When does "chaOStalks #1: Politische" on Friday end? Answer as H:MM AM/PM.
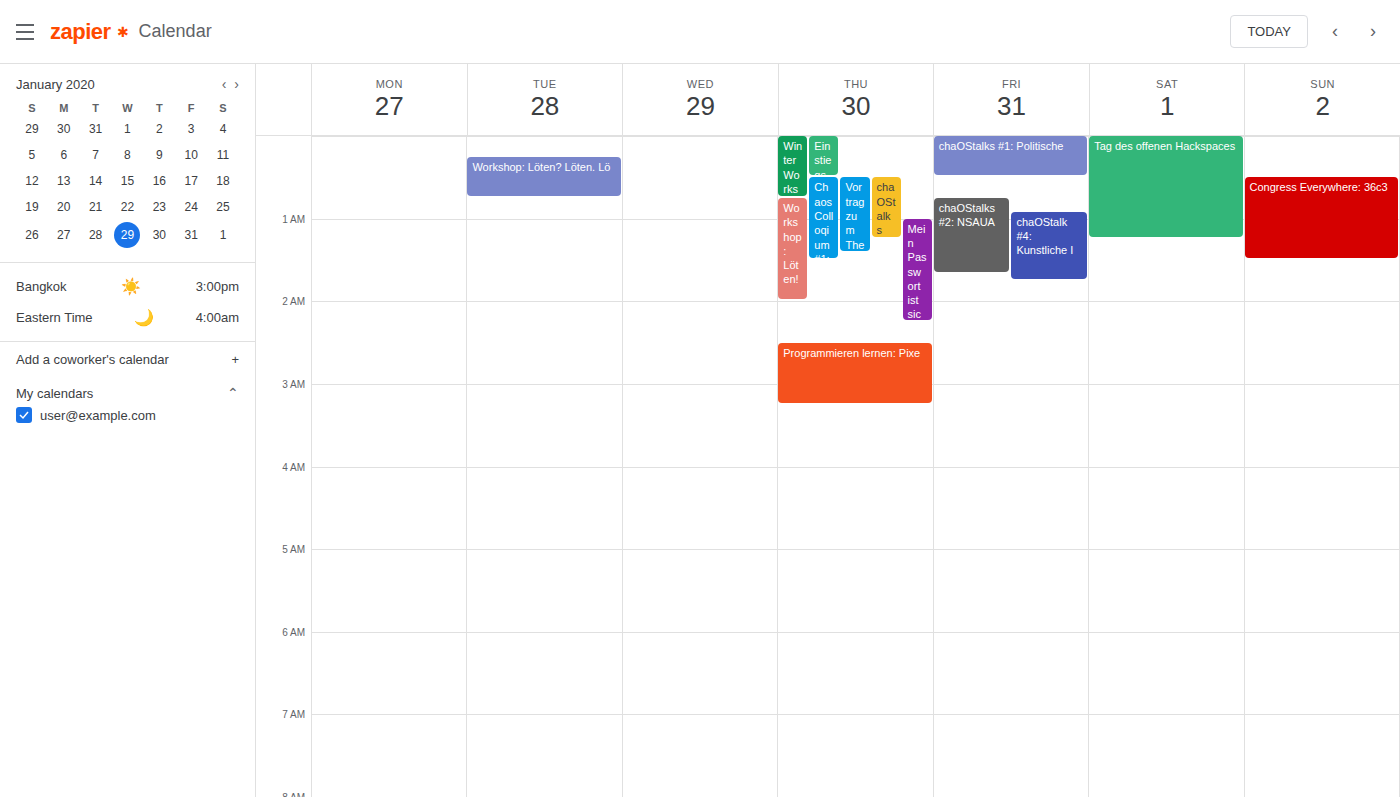
12:30 AM